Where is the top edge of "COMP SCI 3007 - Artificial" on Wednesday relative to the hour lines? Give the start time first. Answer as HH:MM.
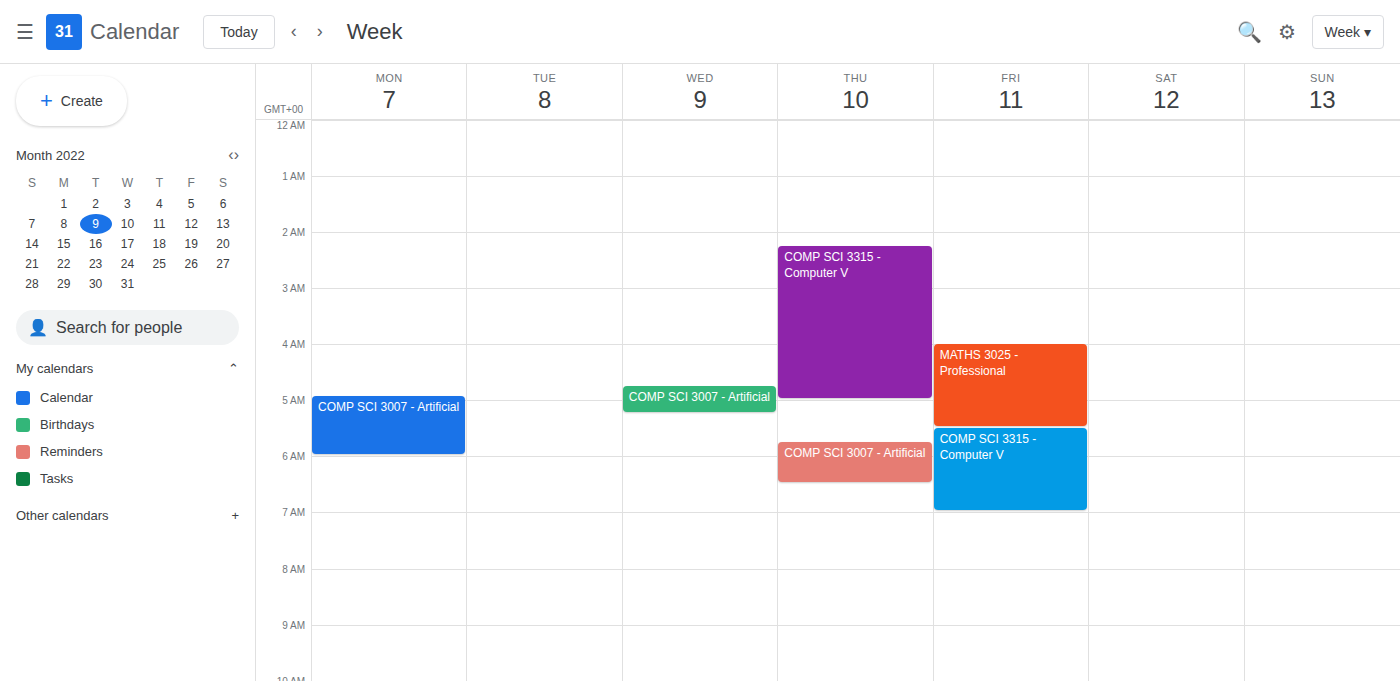
04:45 -- neither: three quarters of the way from the 04:00 line to the 05:00 line.